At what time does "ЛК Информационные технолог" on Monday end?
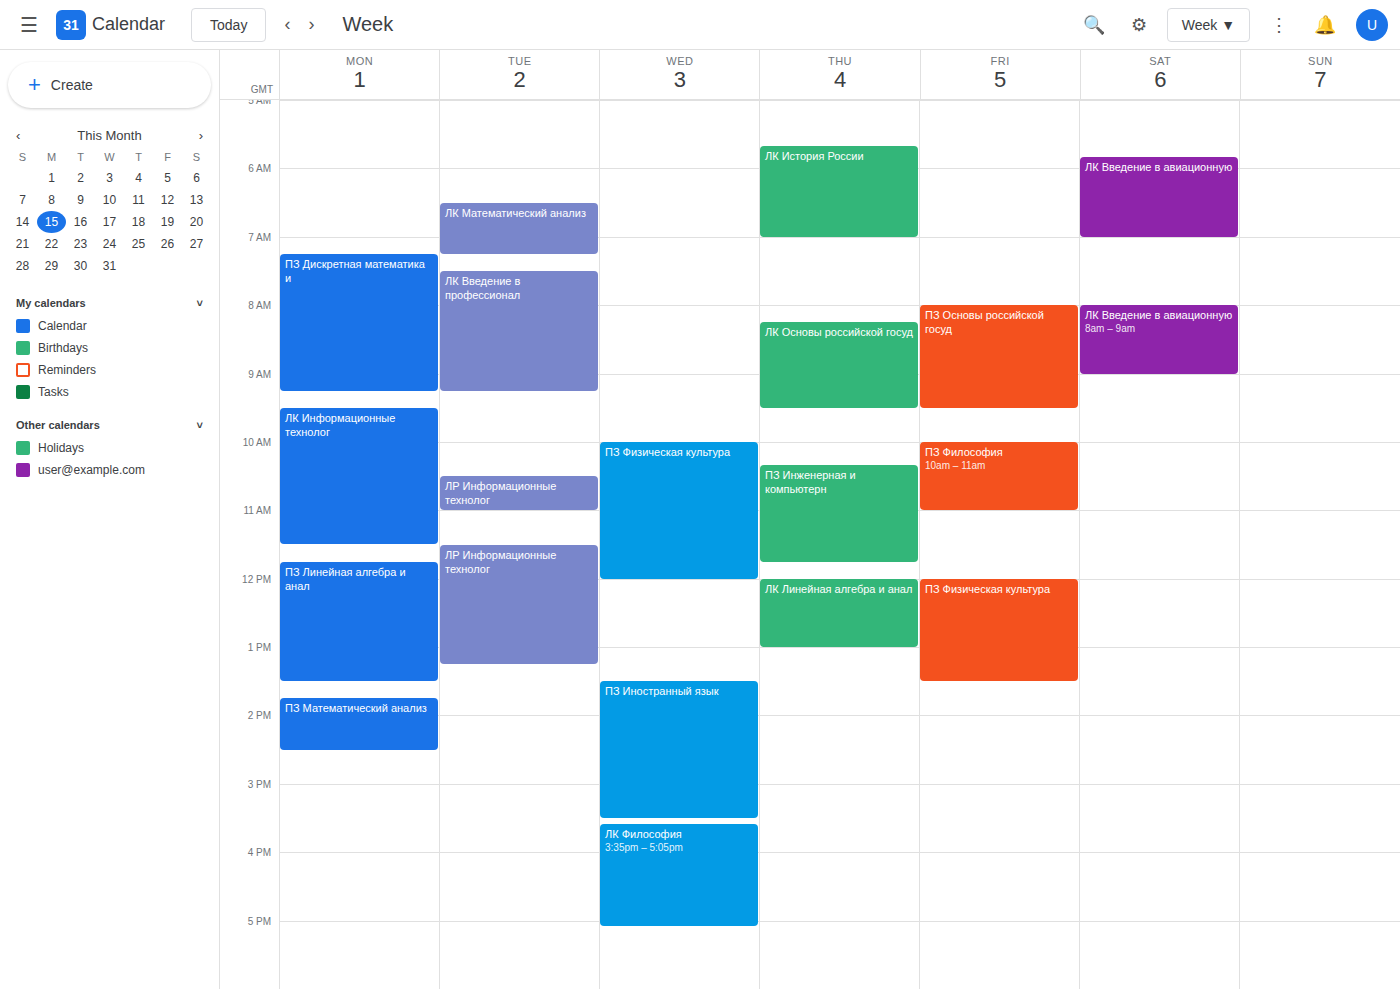
11:30 AM